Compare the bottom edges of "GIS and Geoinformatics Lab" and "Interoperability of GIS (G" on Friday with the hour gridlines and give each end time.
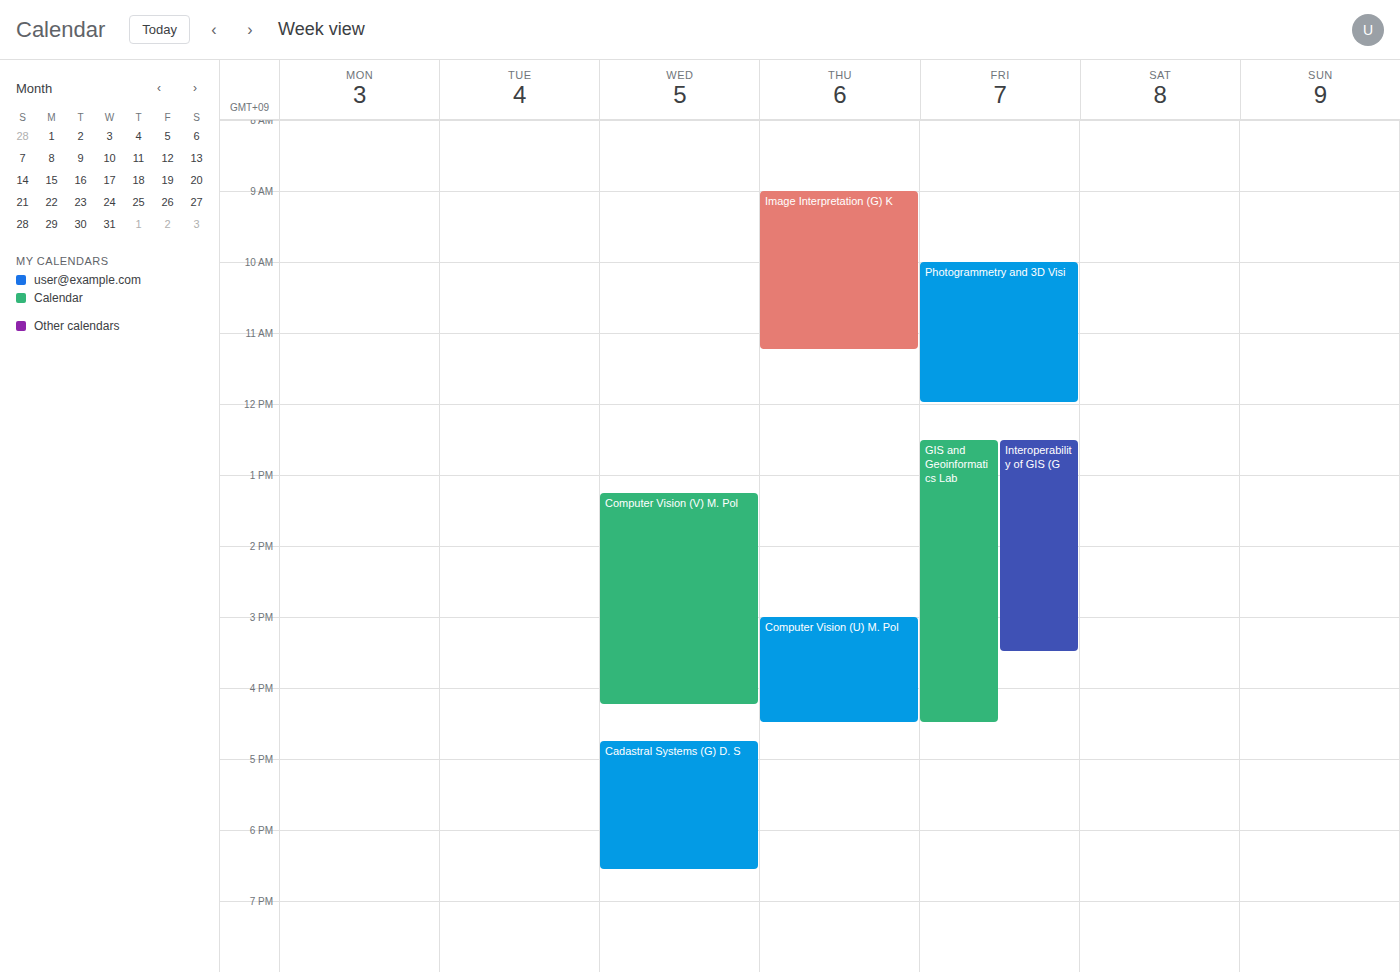
"GIS and Geoinformatics Lab": 4:30 PM, halfway between the 4 PM and 5 PM lines. "Interoperability of GIS (G": 3:30 PM, halfway between the 3 PM and 4 PM lines.